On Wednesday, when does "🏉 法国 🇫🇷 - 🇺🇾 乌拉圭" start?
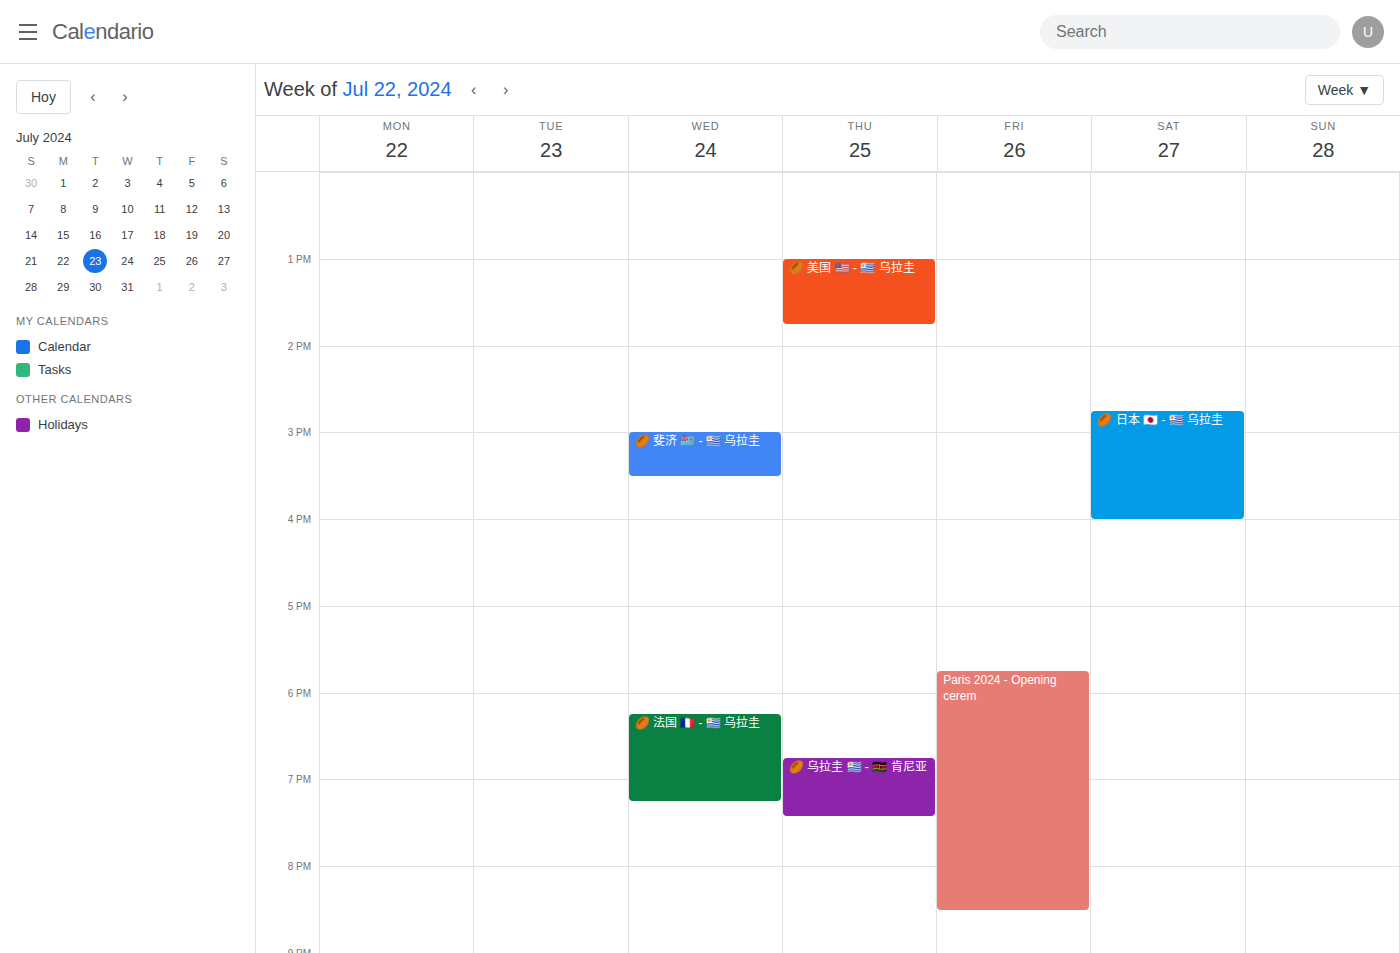
6:15 PM